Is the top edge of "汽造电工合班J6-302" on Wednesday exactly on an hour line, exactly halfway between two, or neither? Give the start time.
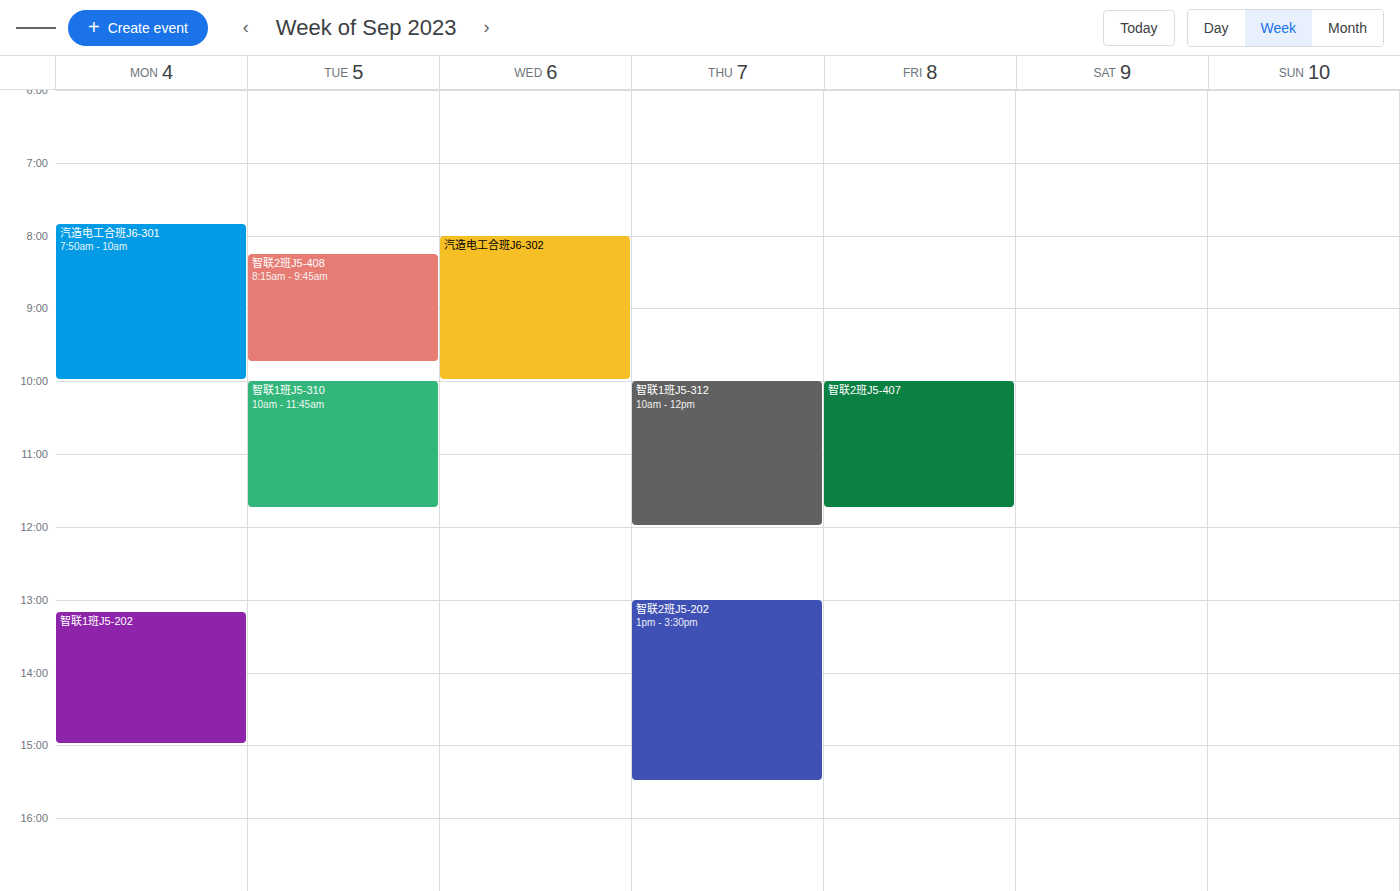
8:00 AM -- exactly on the 8 AM line.